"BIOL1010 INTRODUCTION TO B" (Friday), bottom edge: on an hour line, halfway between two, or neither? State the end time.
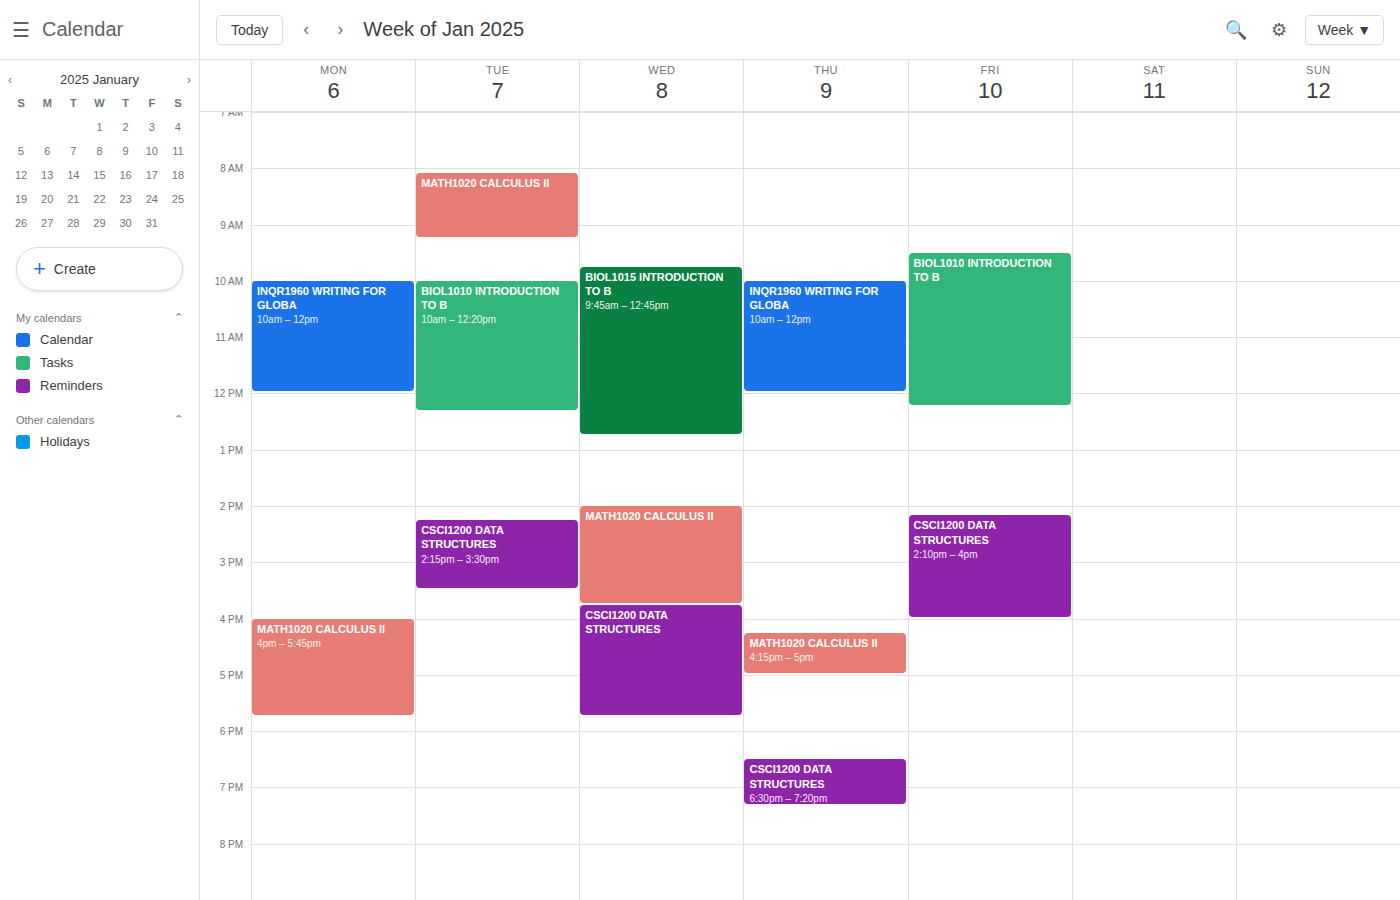
12:15 PM -- neither: a quarter of the way from the 12 PM line to the 1 PM line.